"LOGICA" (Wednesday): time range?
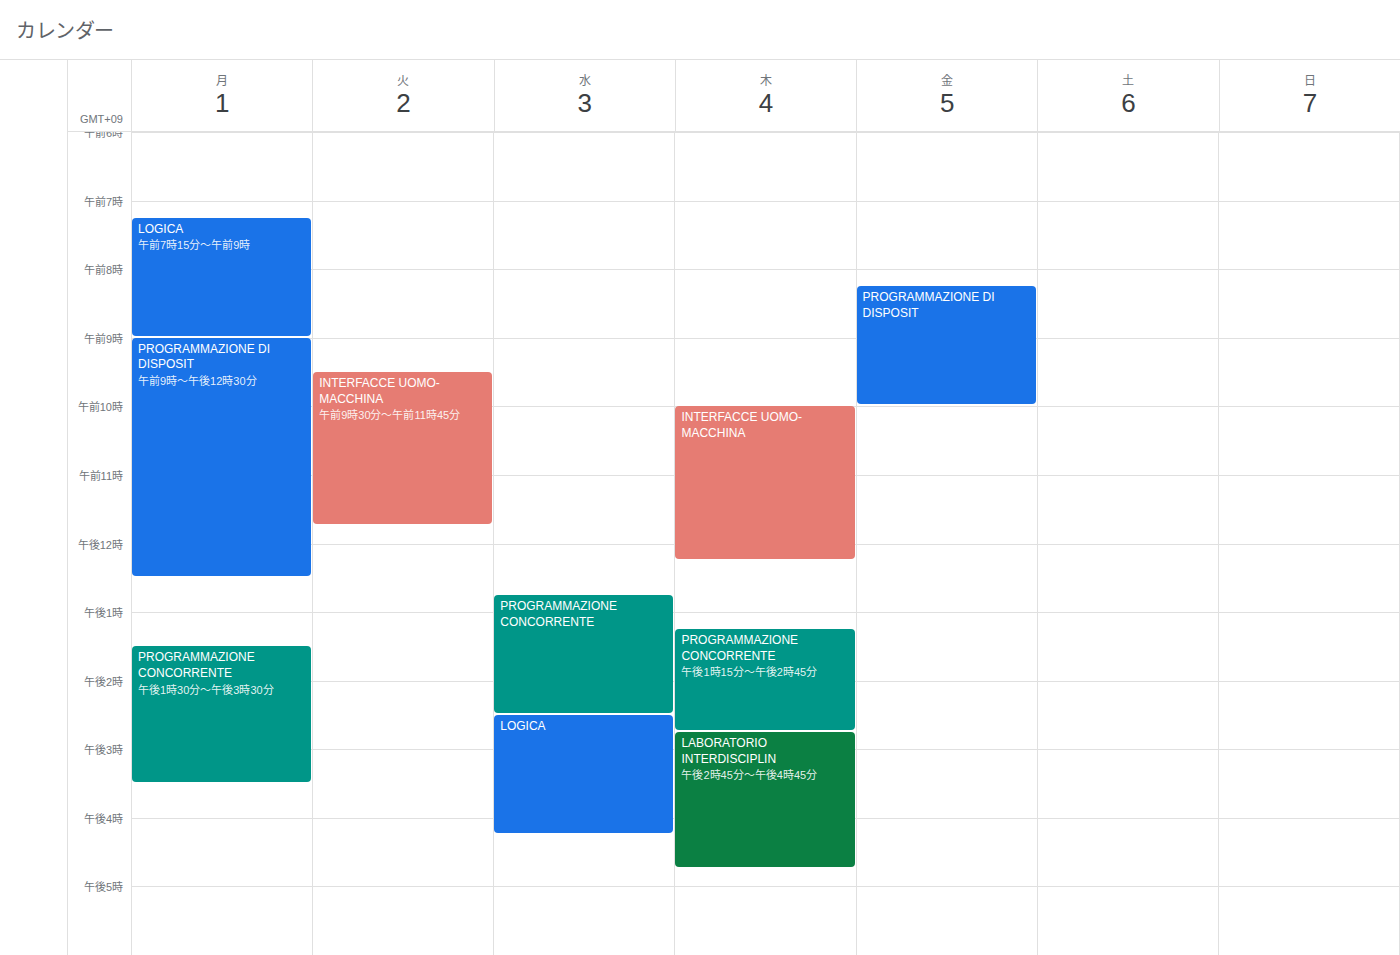
2:30 PM to 4:15 PM